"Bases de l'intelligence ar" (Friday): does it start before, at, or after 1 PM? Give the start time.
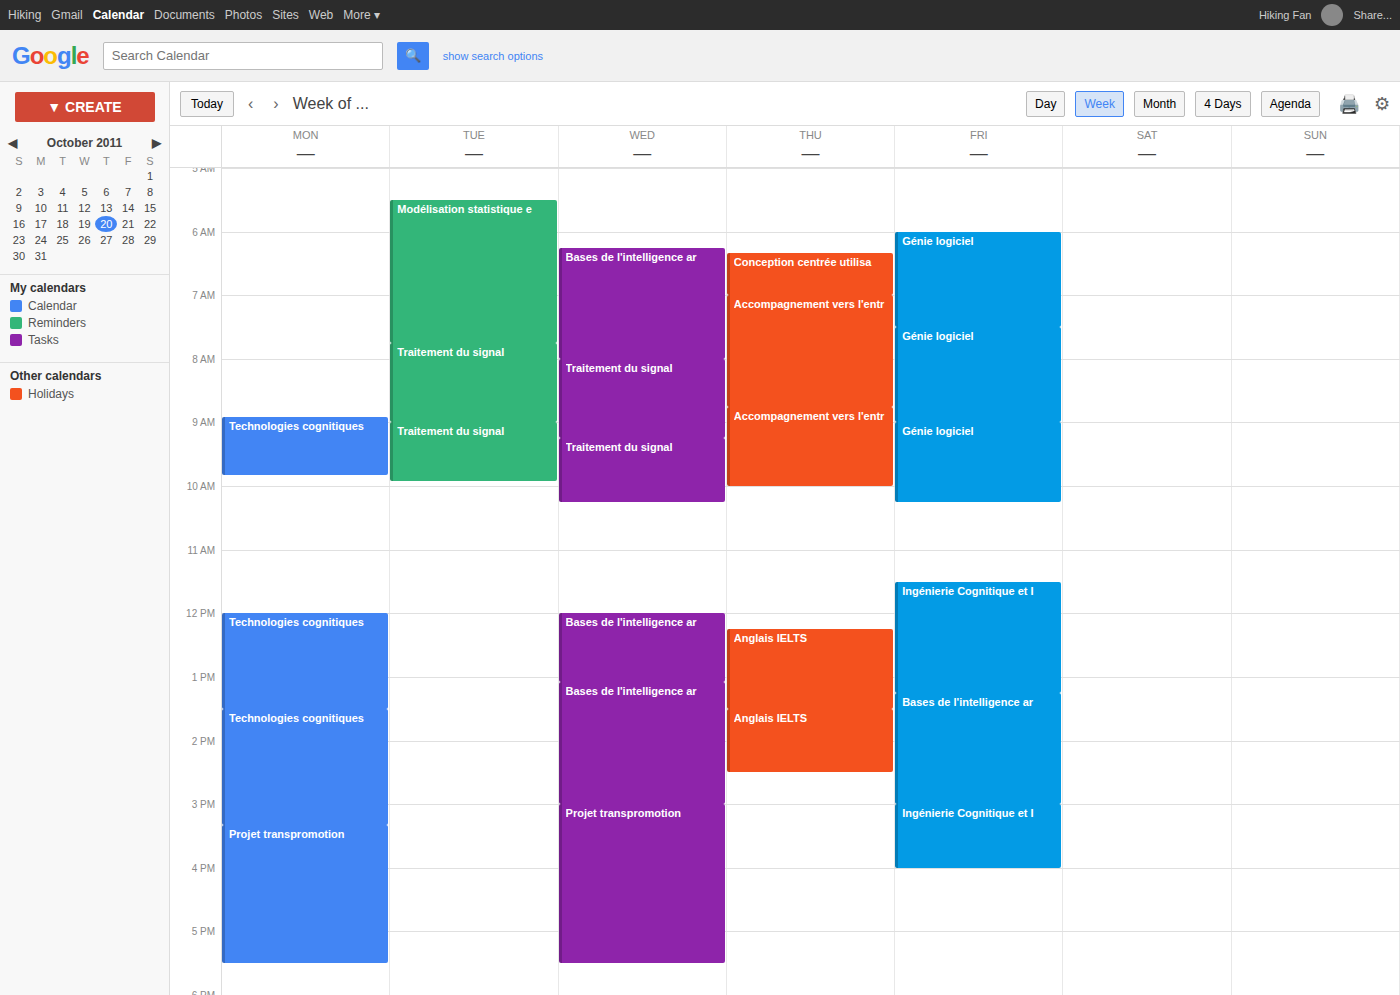
1:15 PM -- after 1 PM, 15 minutes below the 1 PM line.